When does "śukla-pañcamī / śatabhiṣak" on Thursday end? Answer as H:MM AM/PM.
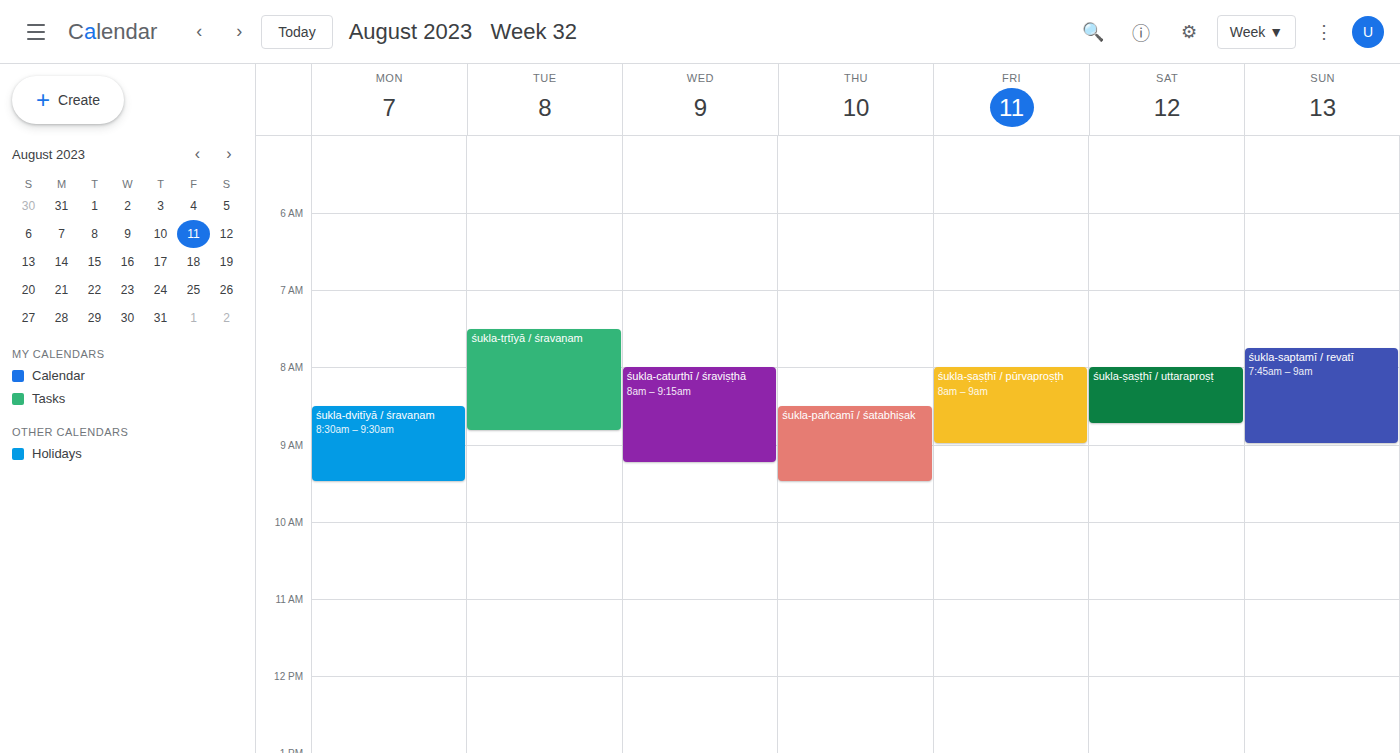
9:30 AM